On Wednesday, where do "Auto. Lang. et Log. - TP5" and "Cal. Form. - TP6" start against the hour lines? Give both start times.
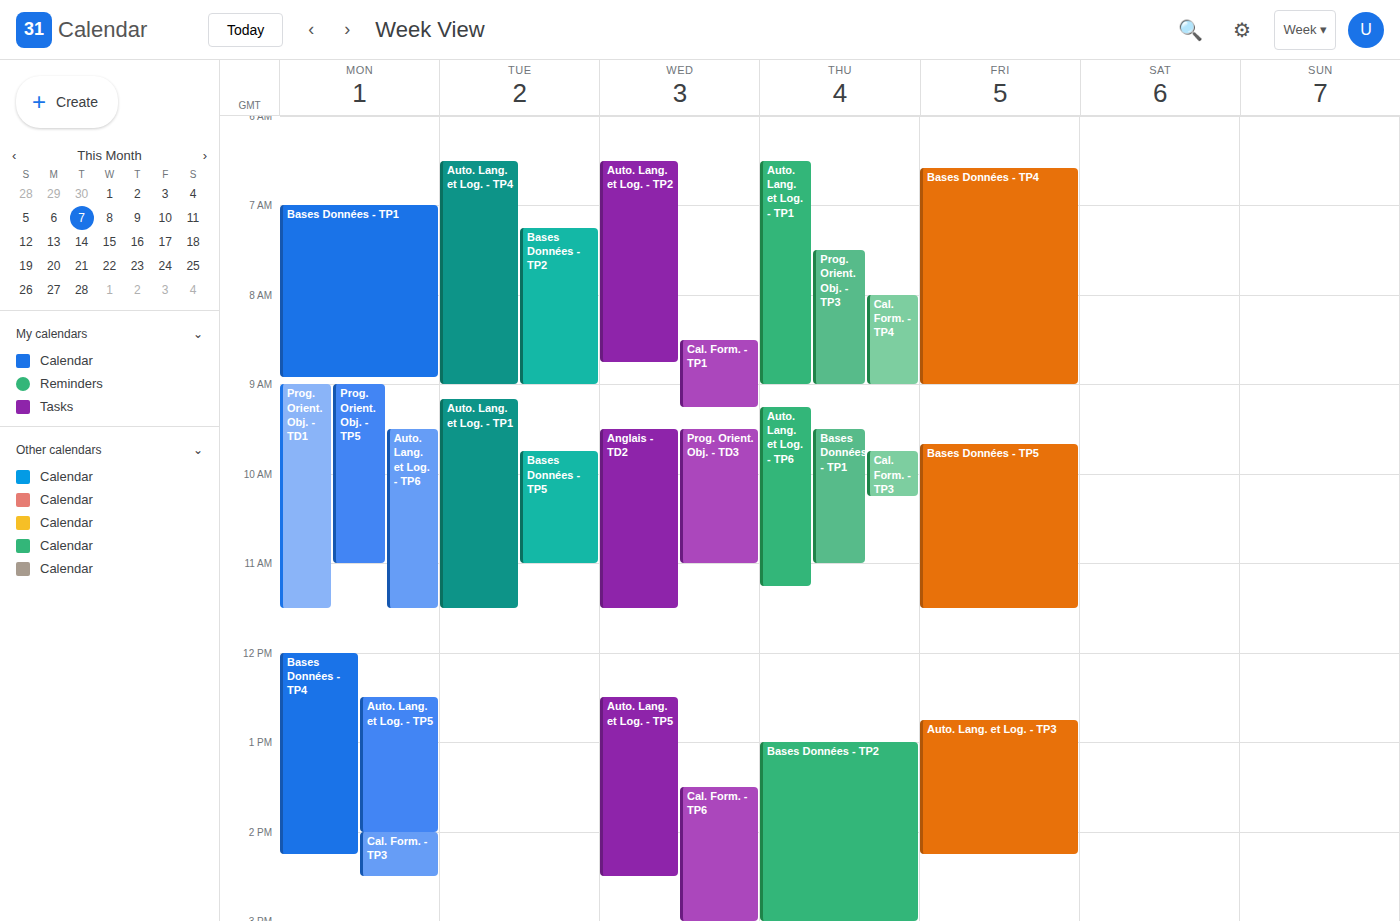
"Auto. Lang. et Log. - TP5": 12:30, halfway between the 12:00 and 13:00 lines. "Cal. Form. - TP6": 13:30, halfway between the 13:00 and 14:00 lines.